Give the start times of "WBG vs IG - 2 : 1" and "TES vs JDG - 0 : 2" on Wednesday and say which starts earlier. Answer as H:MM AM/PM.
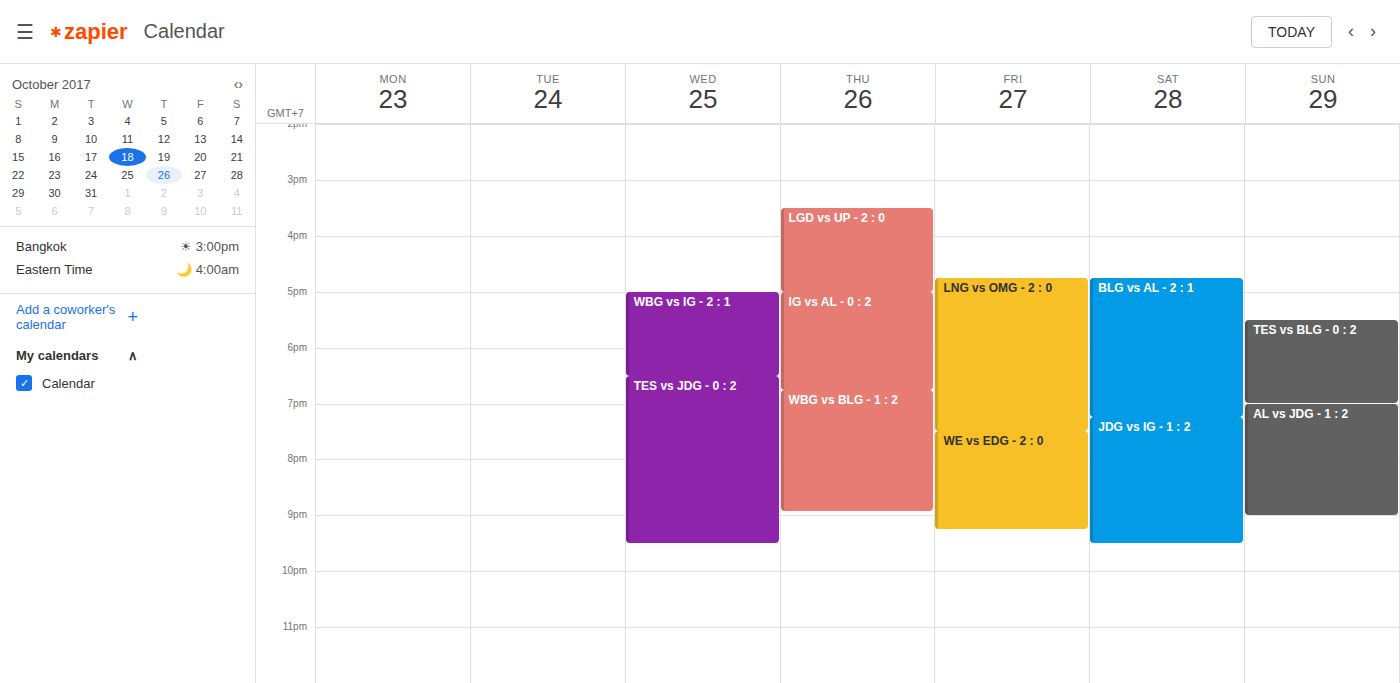
"WBG vs IG - 2 : 1" 5:00 PM; "TES vs JDG - 0 : 2" 6:30 PM.